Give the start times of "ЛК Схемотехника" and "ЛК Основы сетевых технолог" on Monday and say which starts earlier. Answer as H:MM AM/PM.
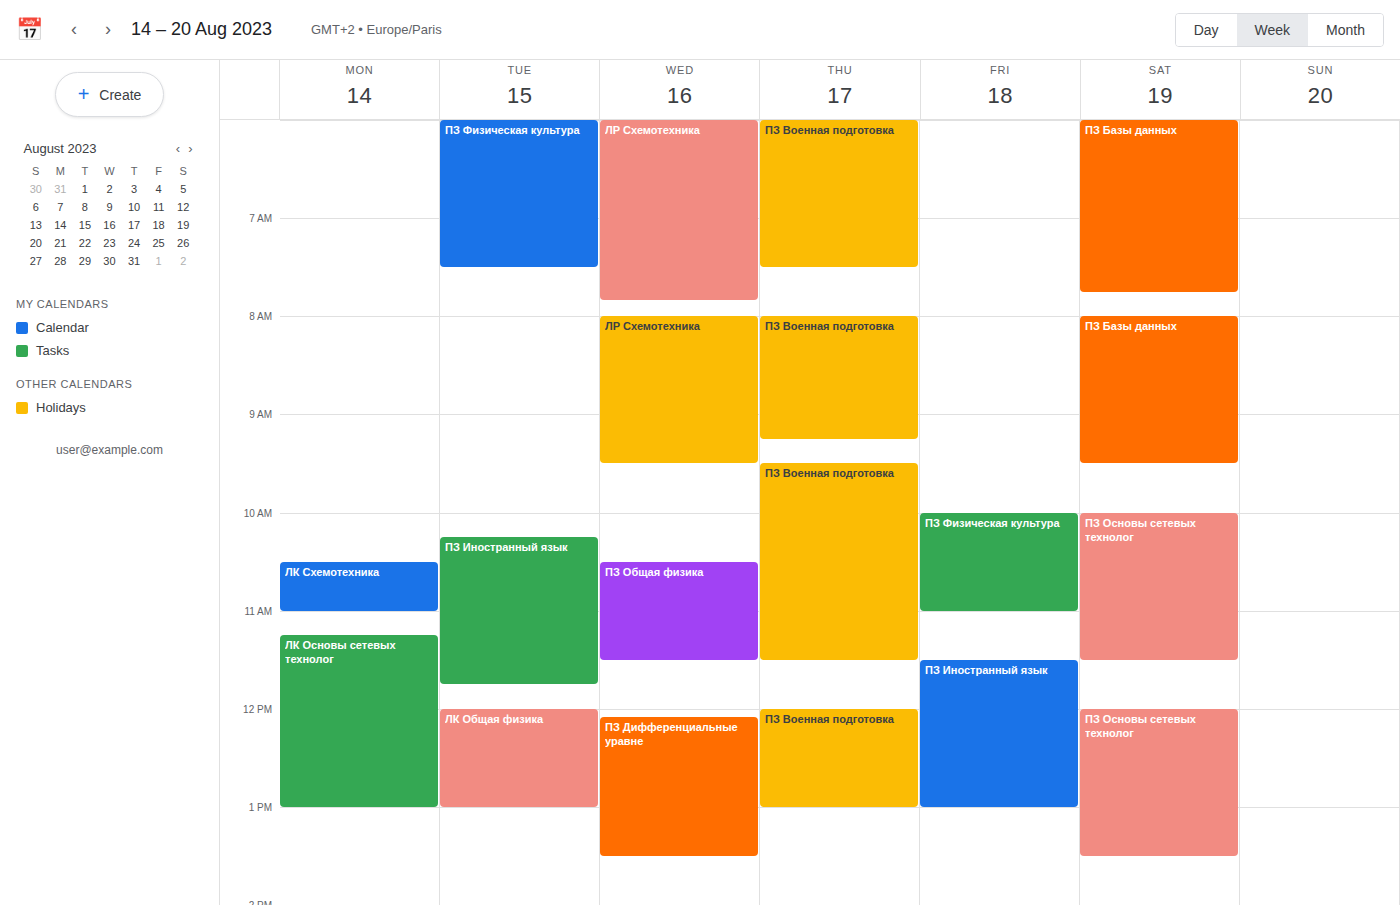
"ЛК Схемотехника" 10:30 AM; "ЛК Основы сетевых технолог" 11:15 AM.